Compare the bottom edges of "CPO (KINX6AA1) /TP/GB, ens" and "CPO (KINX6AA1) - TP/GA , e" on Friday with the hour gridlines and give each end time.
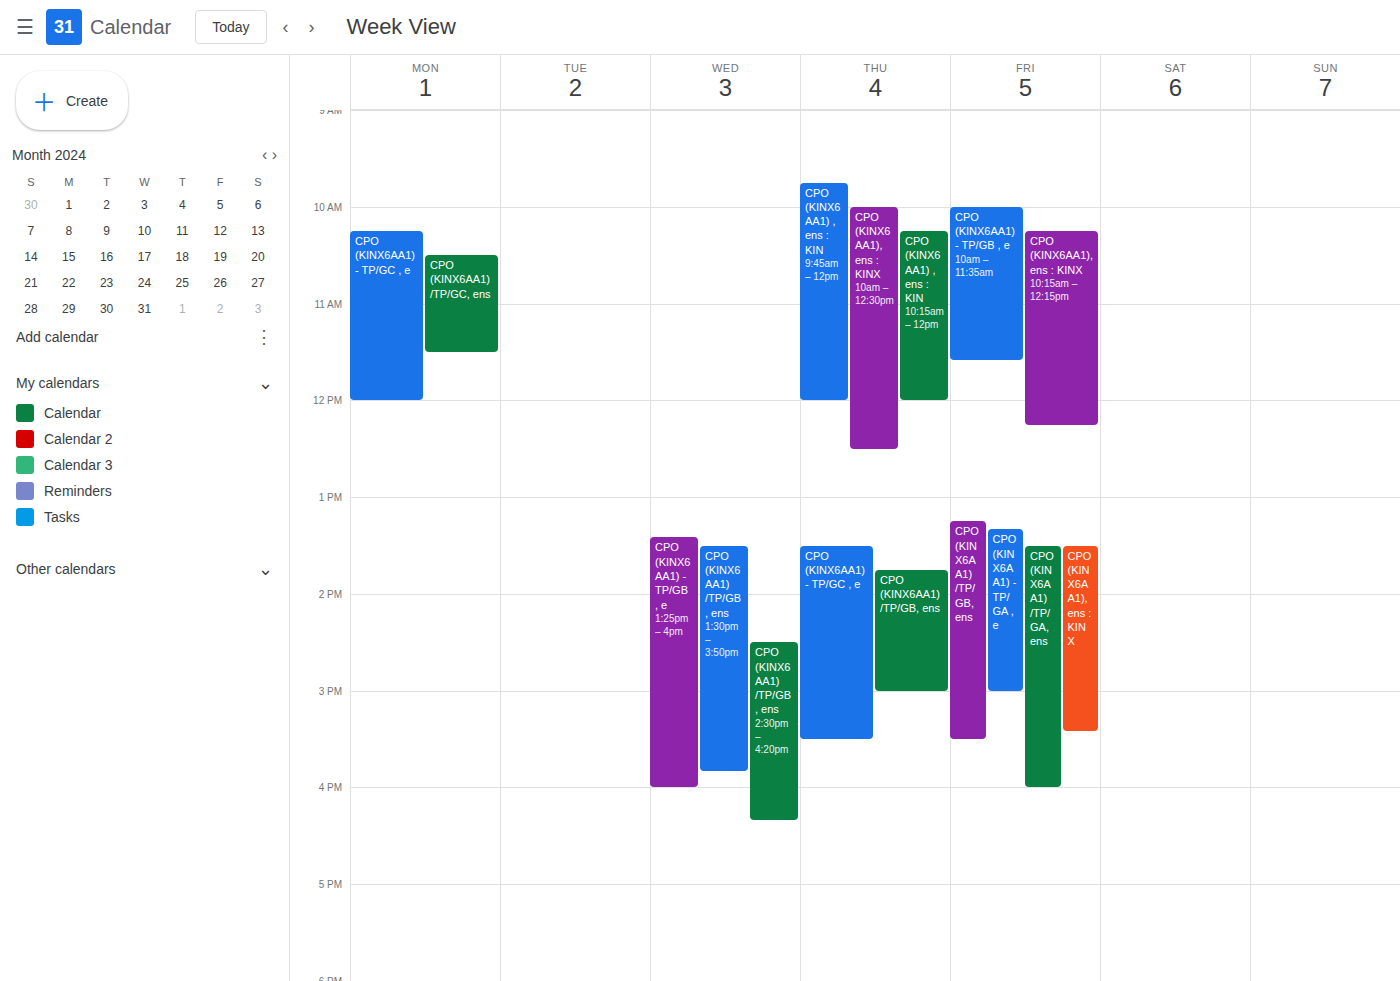
"CPO (KINX6AA1) /TP/GB, ens": 3:30 PM, halfway between the 3 PM and 4 PM lines. "CPO (KINX6AA1) - TP/GA , e": 3:00 PM, exactly on the 3 PM line.